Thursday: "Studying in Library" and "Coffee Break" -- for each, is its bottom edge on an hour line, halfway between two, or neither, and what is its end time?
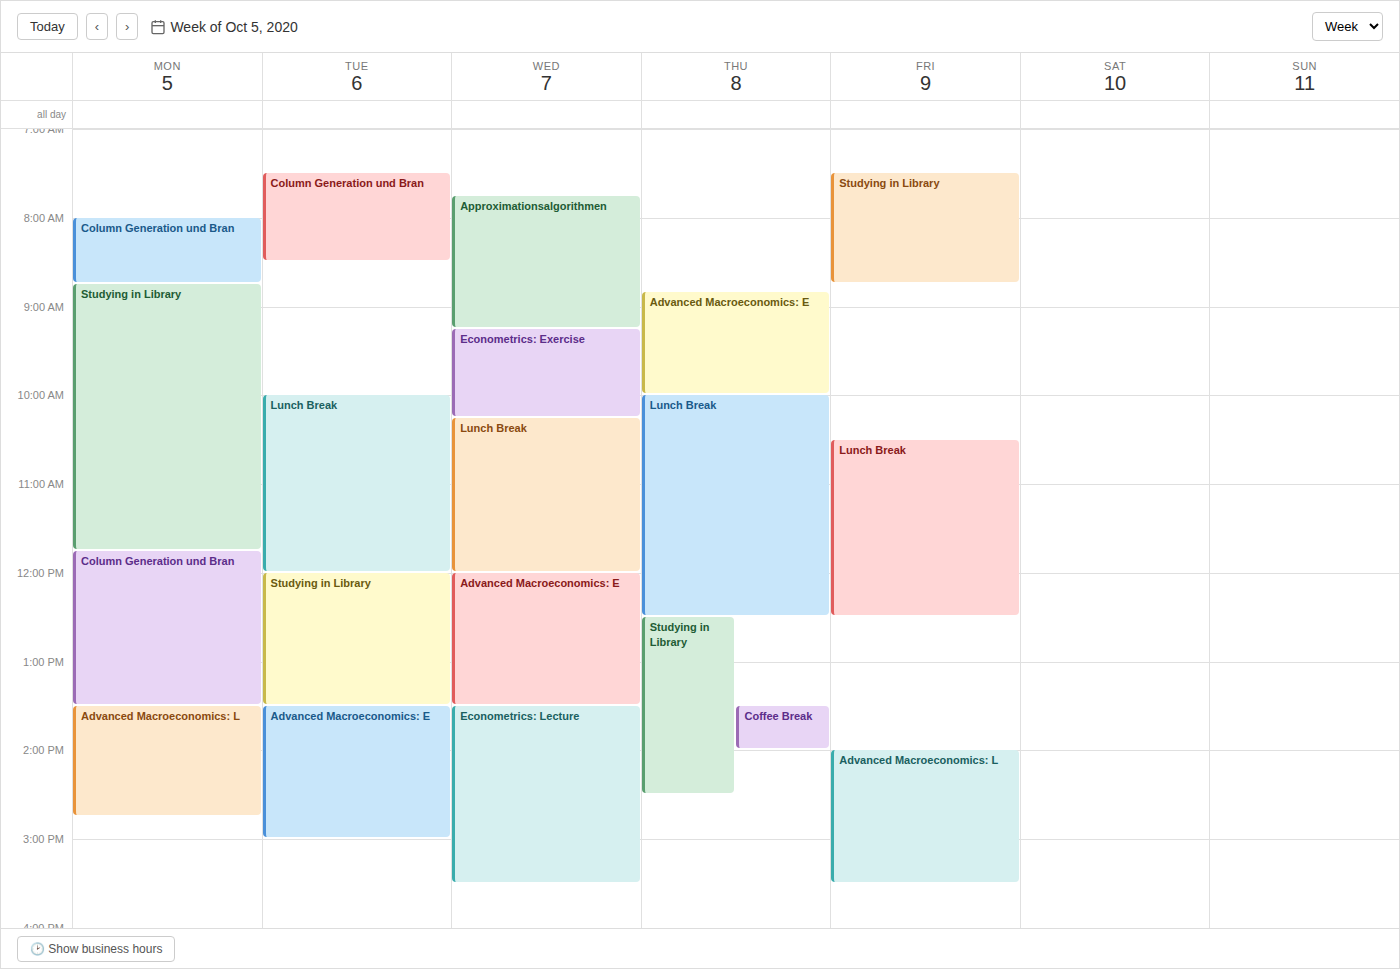
"Studying in Library": 2:30 PM, halfway between the 2 PM and 3 PM lines. "Coffee Break": 2:00 PM, exactly on the 2 PM line.